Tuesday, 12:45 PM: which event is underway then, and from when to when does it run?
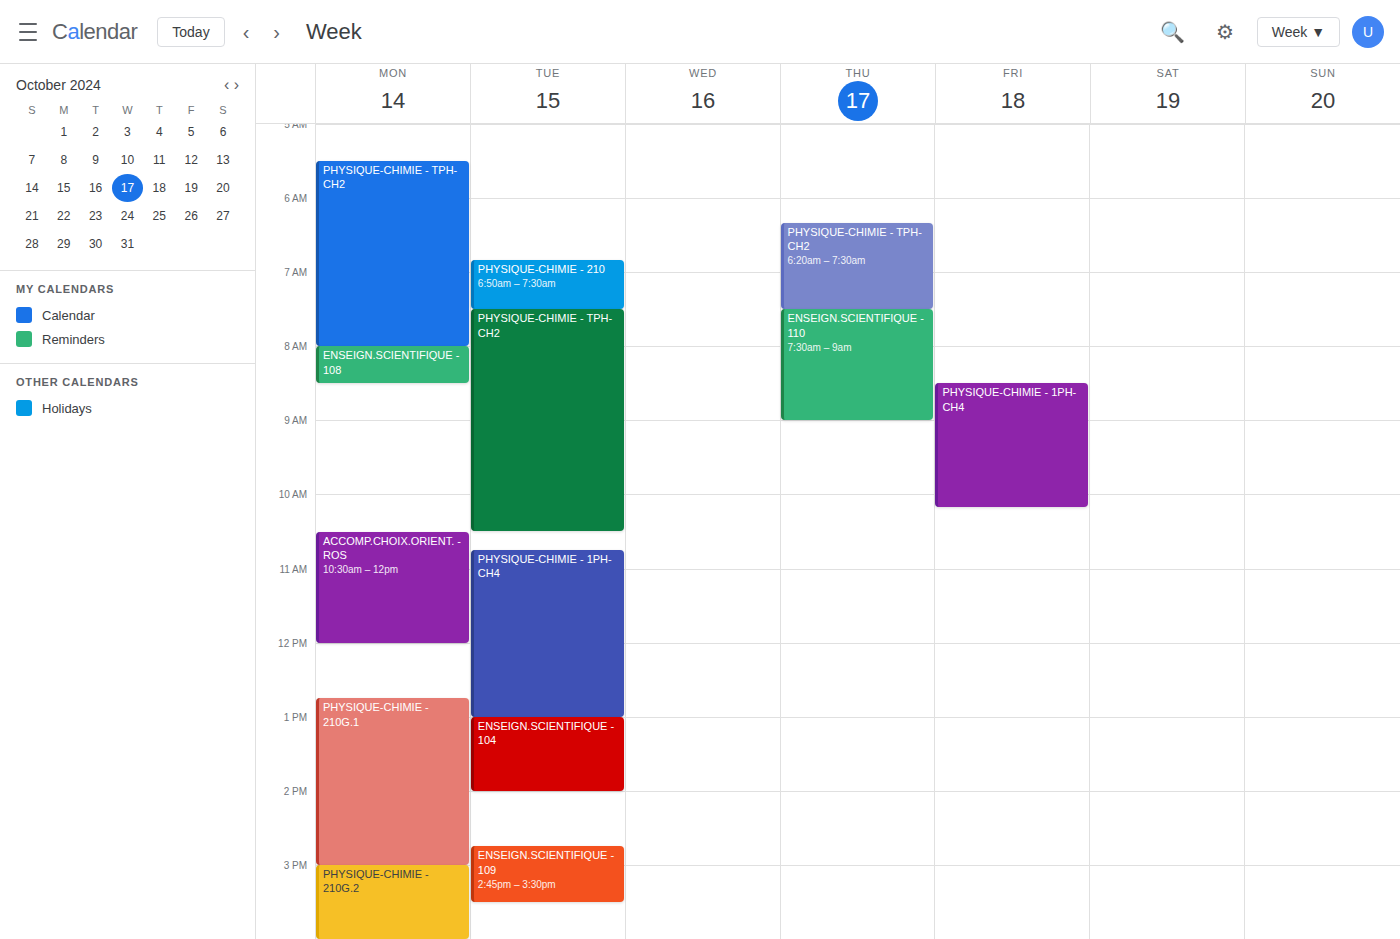
"PHYSIQUE-CHIMIE - 1PH-CH4", 10:45 AM to 1:00 PM